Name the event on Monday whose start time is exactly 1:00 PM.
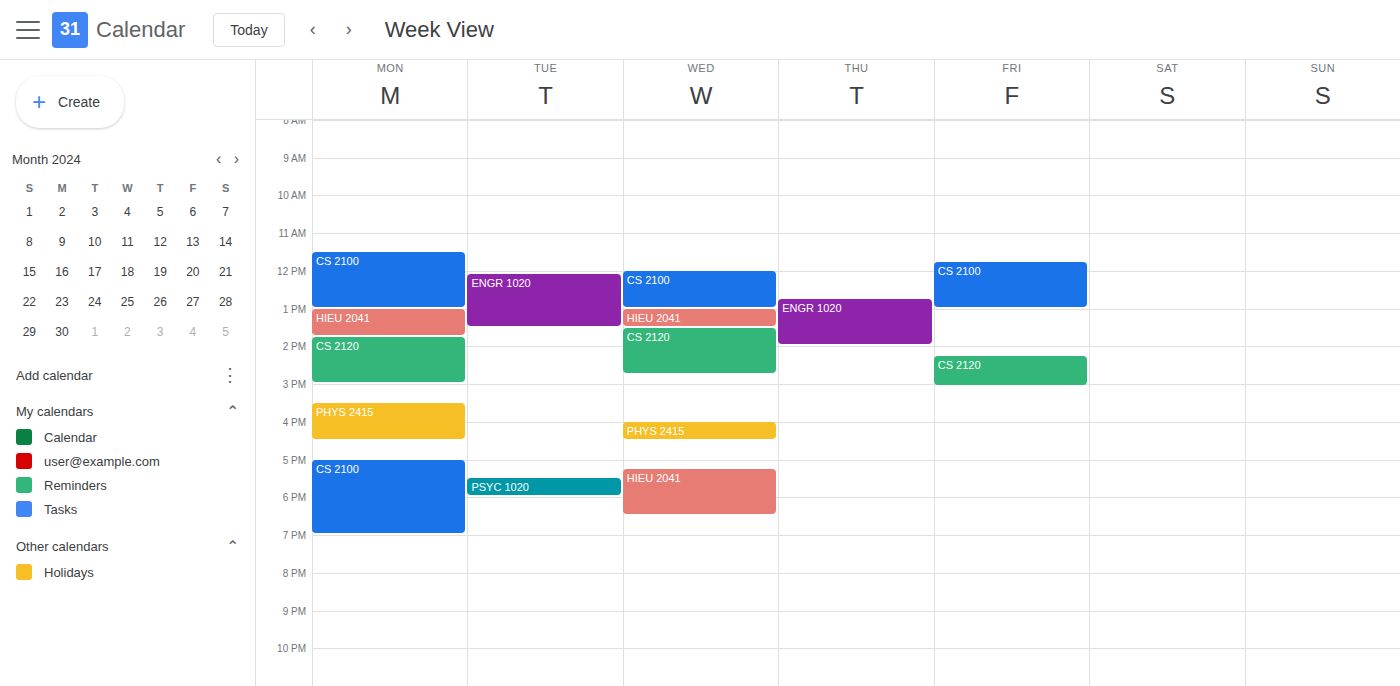
"HIEU 2041"